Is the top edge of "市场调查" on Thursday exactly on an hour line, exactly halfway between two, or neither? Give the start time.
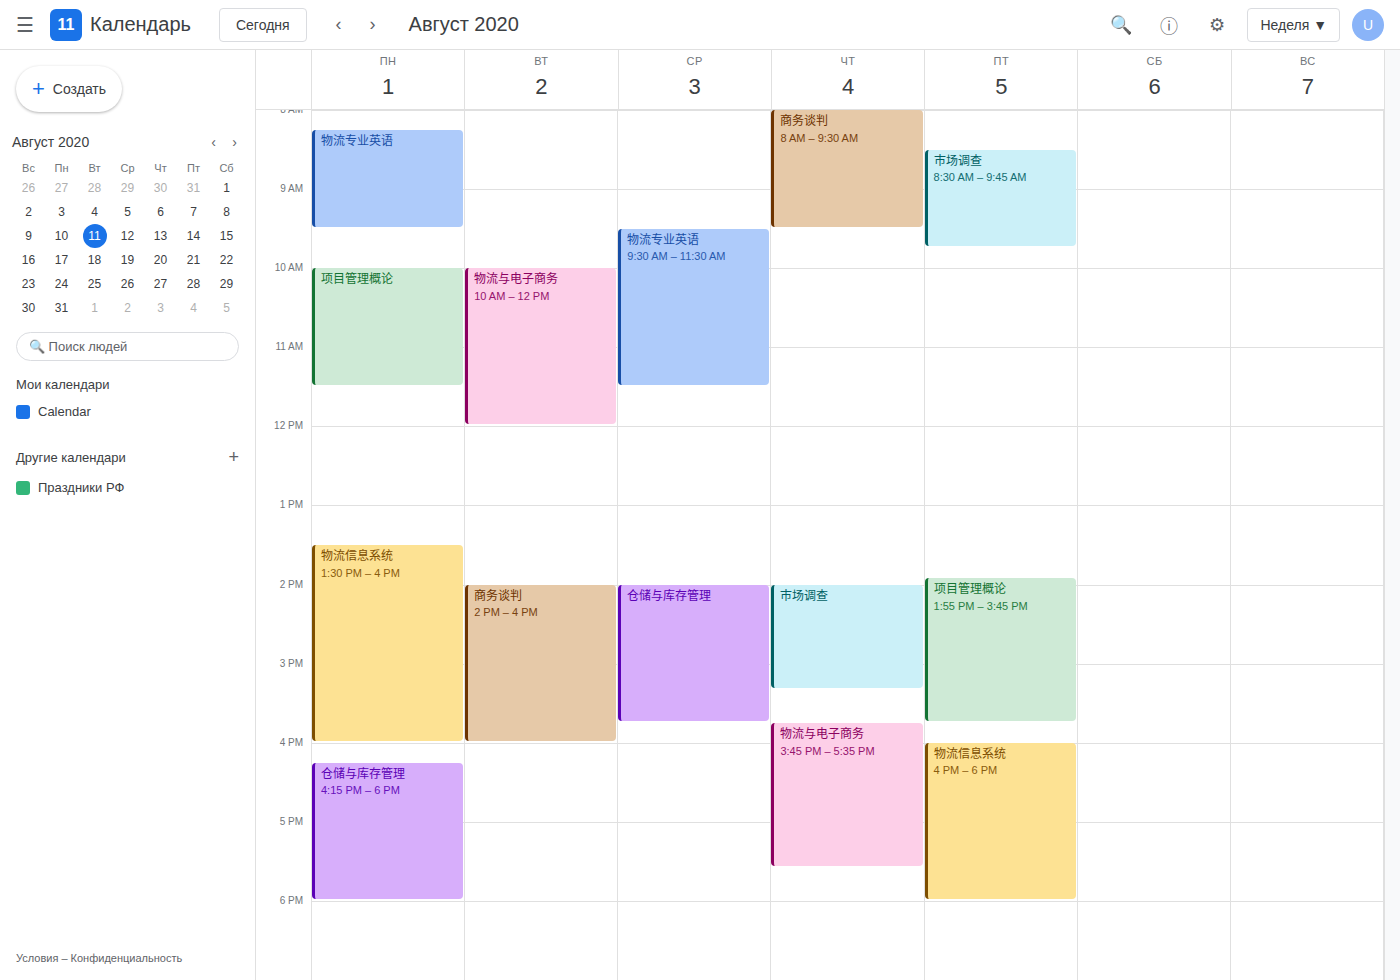
2:00 PM -- exactly on the 2 PM line.